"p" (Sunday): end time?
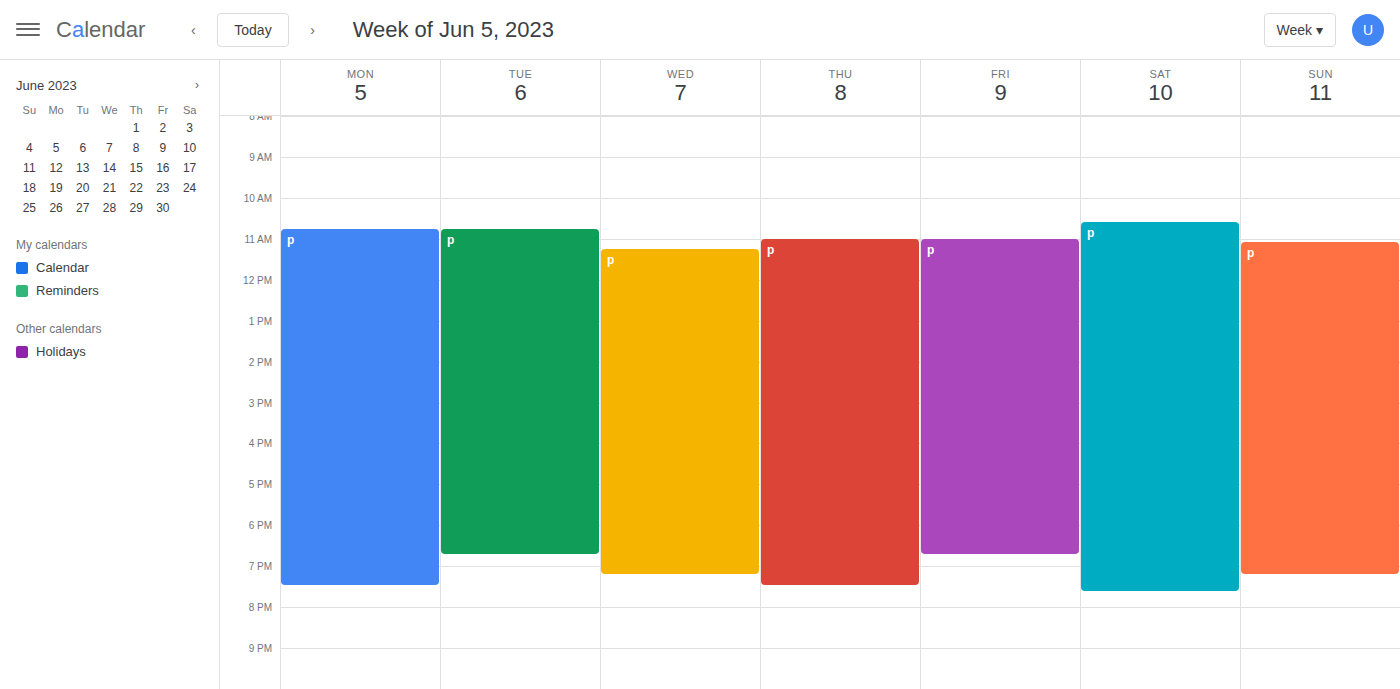
7:15 PM